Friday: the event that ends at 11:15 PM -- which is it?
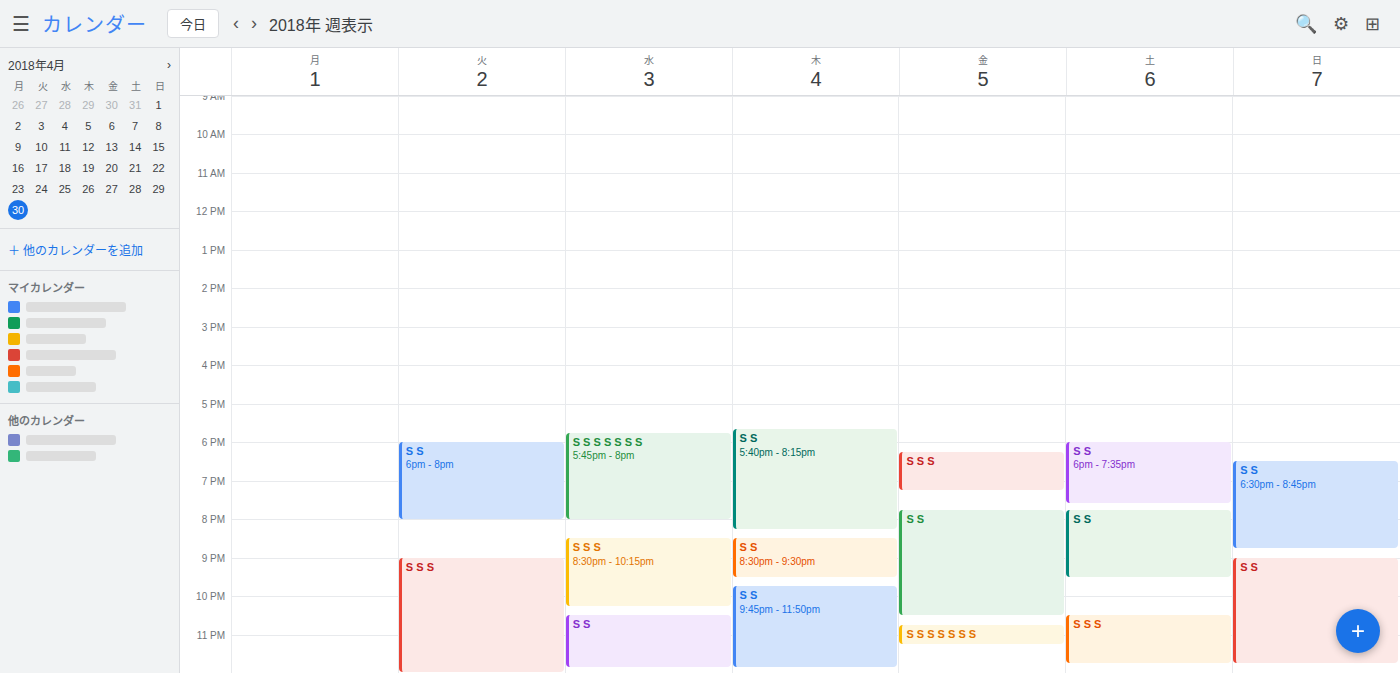
"S S S S S S S"